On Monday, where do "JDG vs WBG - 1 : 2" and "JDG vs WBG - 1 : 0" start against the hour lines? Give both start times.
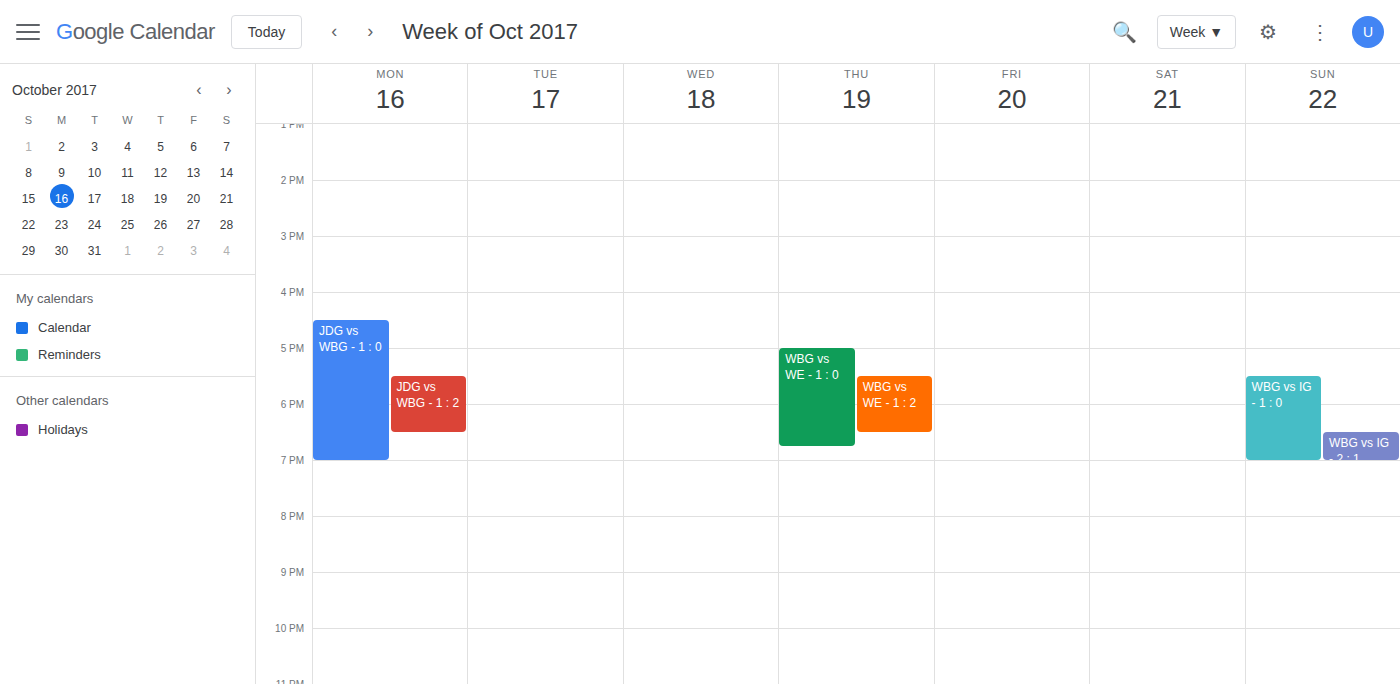
"JDG vs WBG - 1 : 2": 5:30 PM, halfway between the 5 PM and 6 PM lines. "JDG vs WBG - 1 : 0": 4:30 PM, halfway between the 4 PM and 5 PM lines.